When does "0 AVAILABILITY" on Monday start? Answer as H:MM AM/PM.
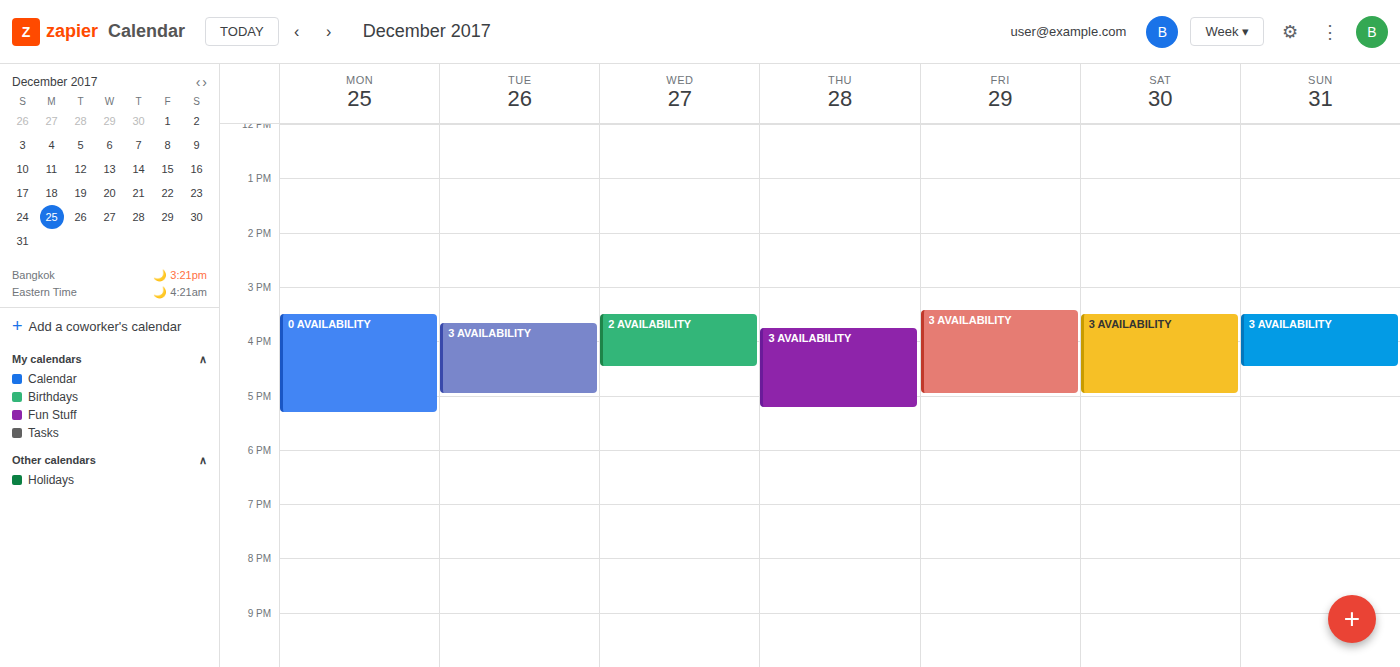
3:30 PM